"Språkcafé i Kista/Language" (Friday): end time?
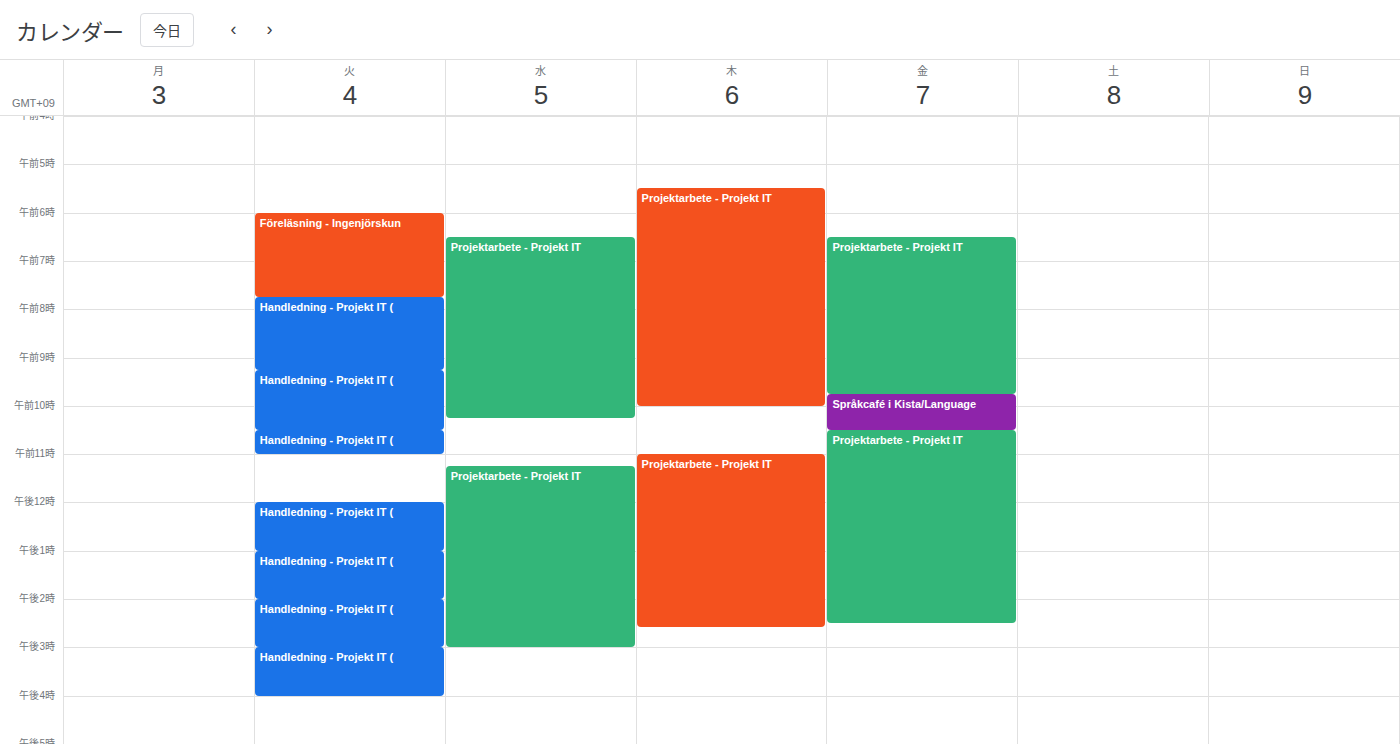
10:30